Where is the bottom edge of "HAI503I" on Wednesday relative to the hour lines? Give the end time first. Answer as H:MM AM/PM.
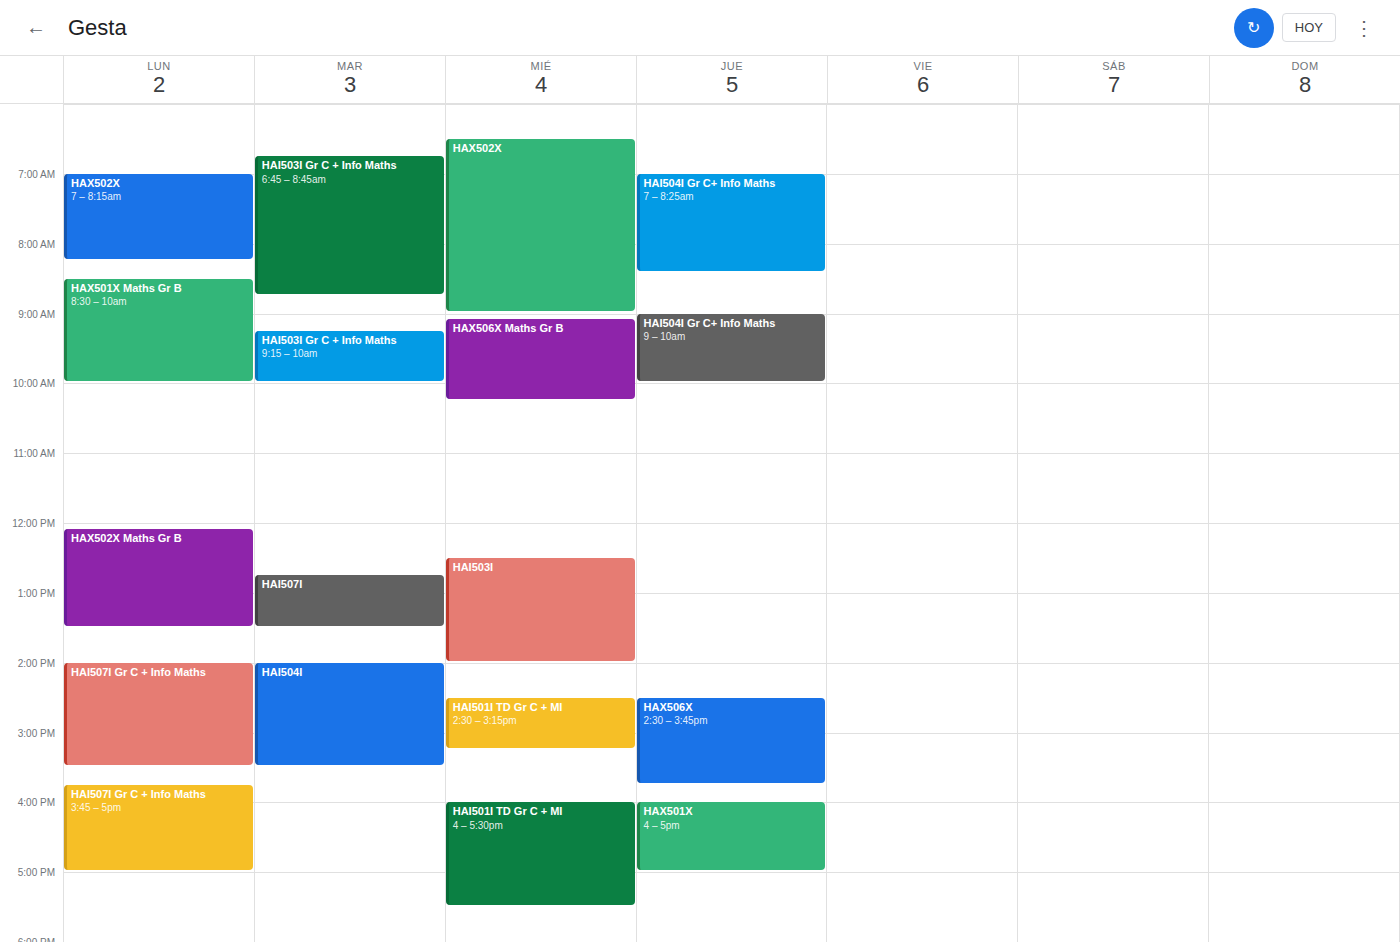
2:00 PM -- exactly on the 2 PM line.